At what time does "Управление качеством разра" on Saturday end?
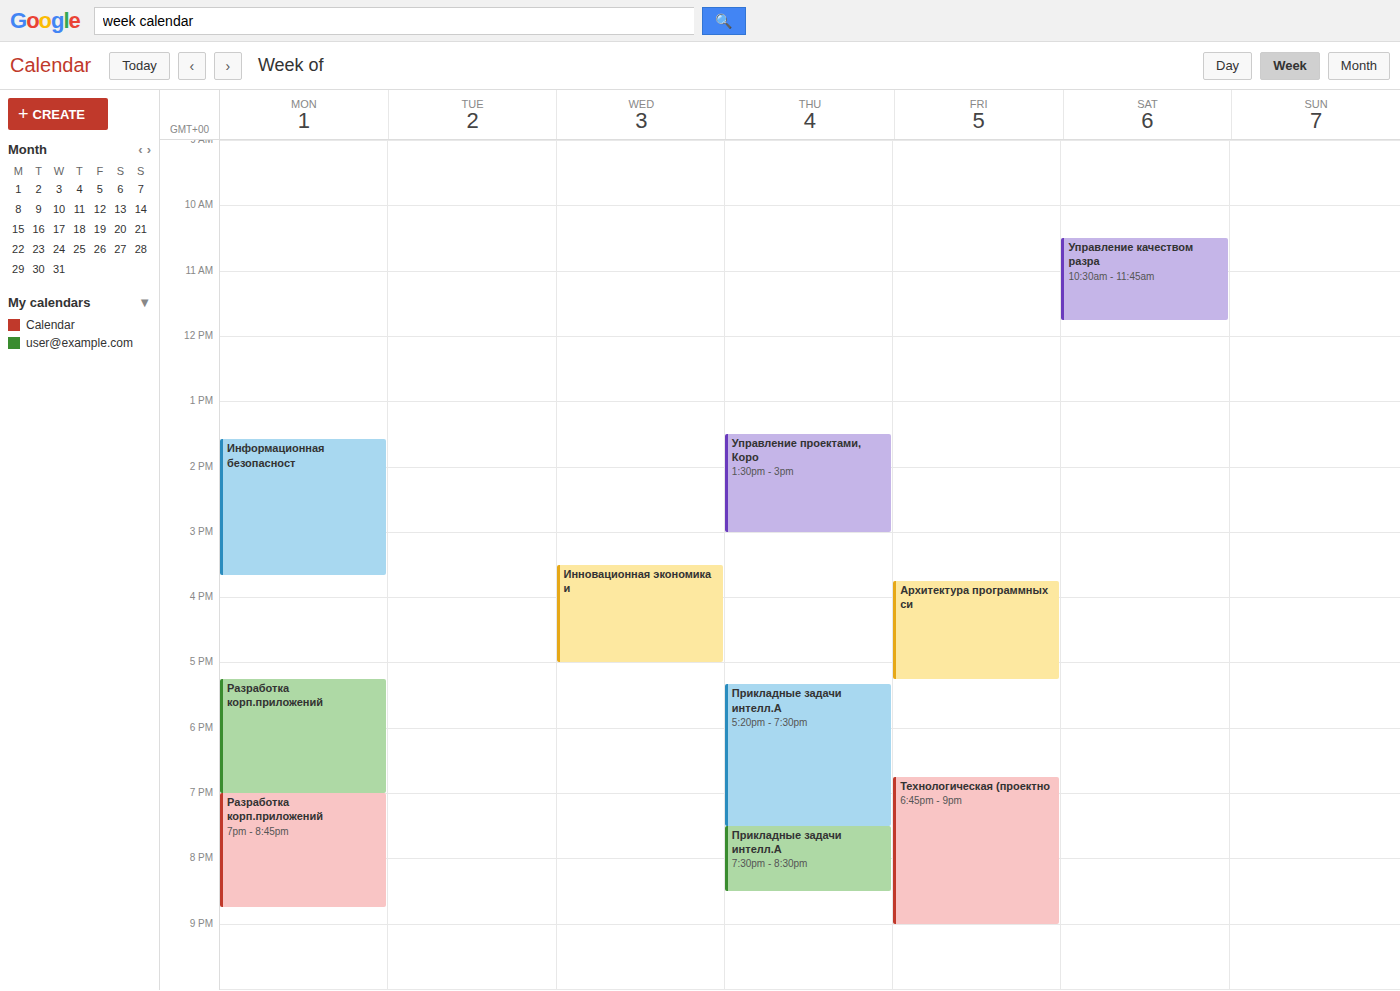
11:45 AM